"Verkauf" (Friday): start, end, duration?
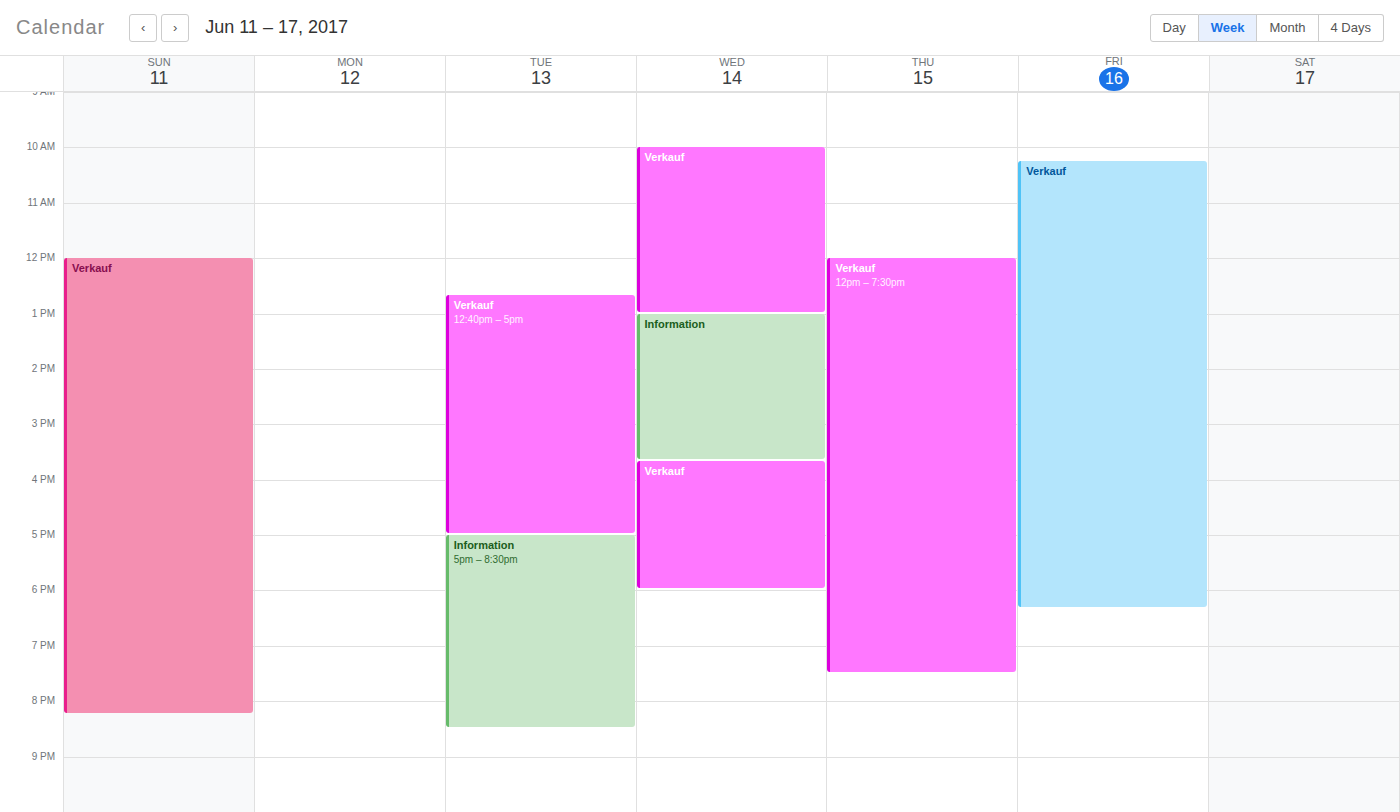
10:15 AM to 6:20 PM, 8 hours 5 minutes